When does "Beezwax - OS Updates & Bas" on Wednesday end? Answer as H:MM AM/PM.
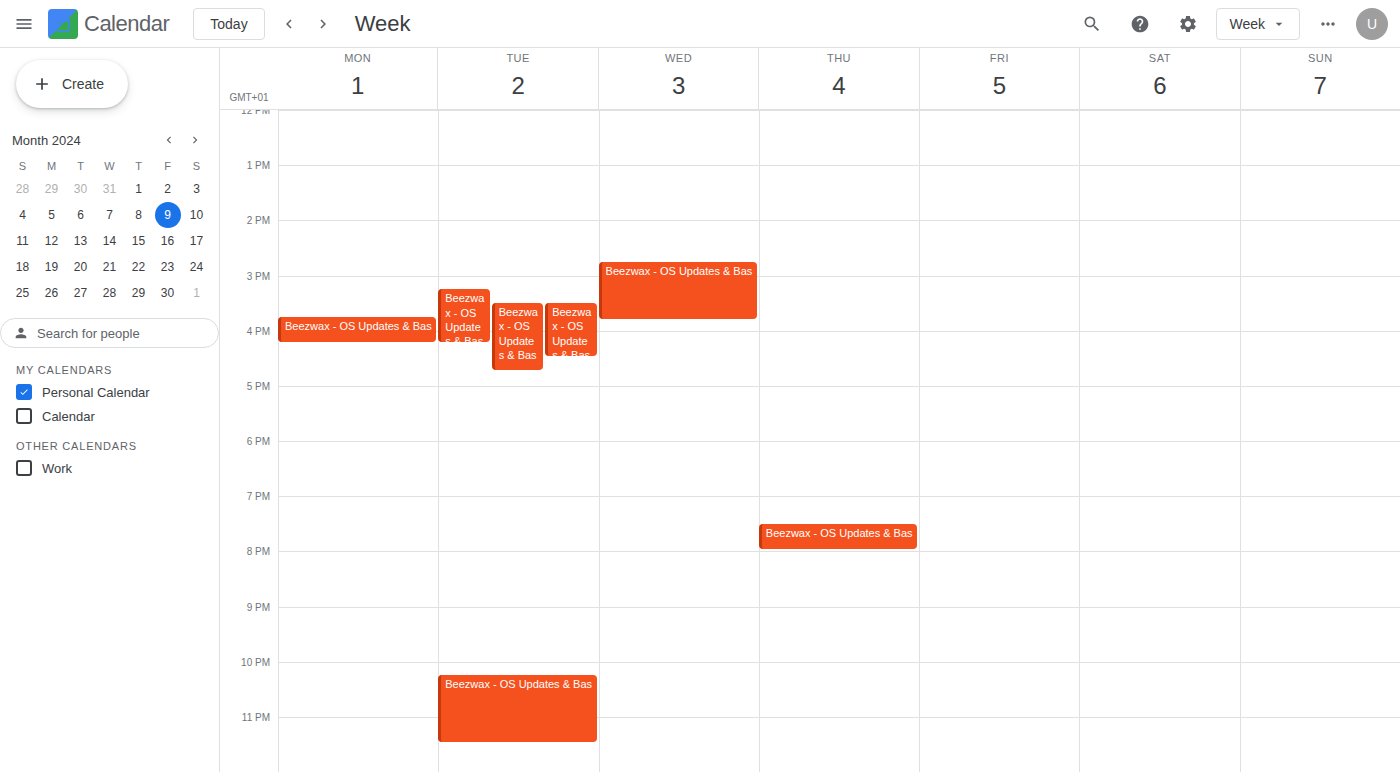
3:50 PM